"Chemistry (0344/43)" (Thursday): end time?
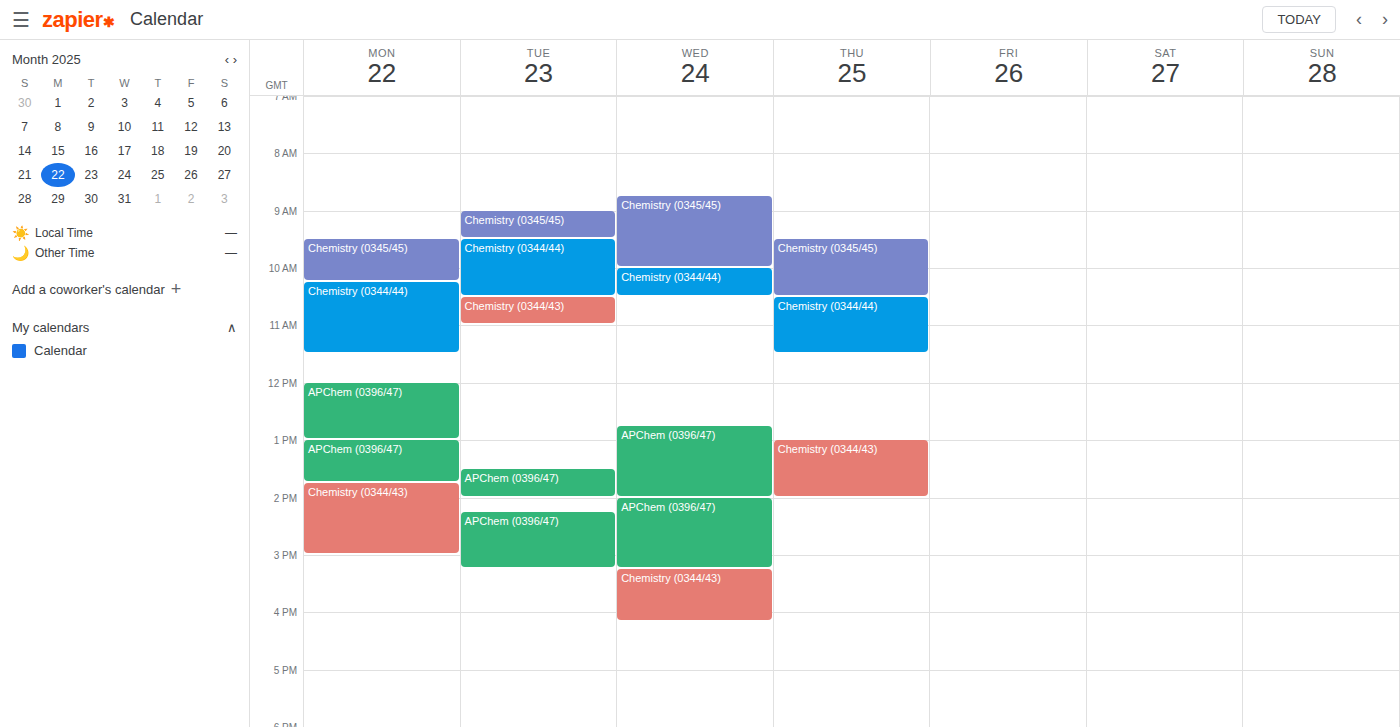
14:00